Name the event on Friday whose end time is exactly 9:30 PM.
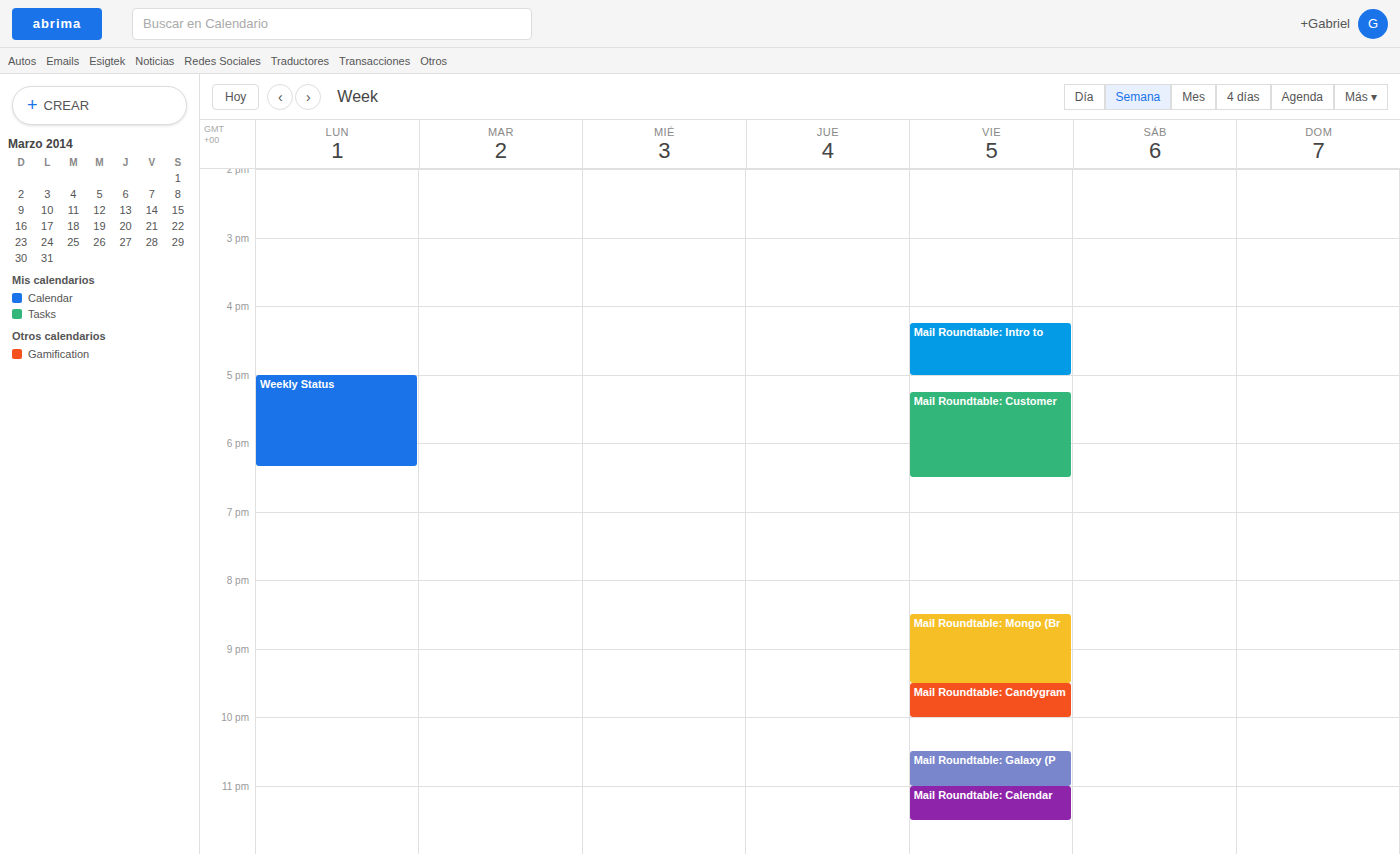
"Mail Roundtable: Mongo (Br"